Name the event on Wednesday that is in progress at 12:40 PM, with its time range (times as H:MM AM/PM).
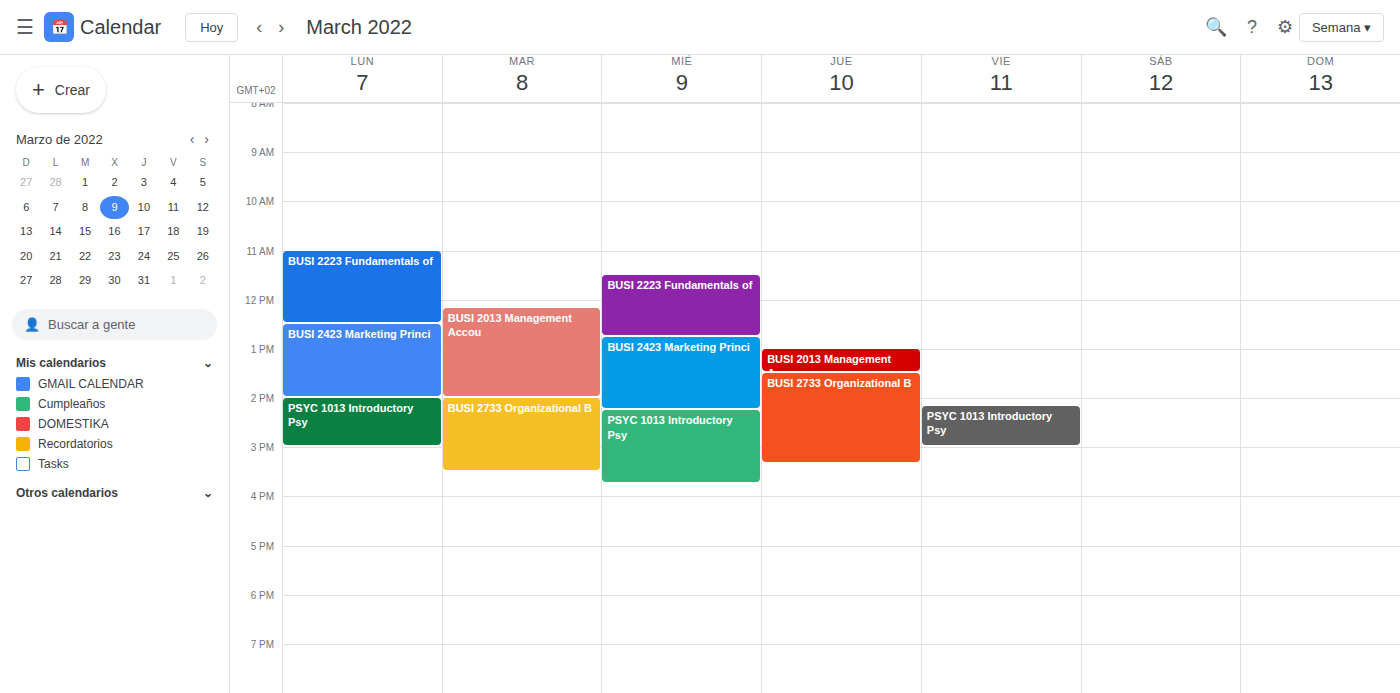
"BUSI 2223 Fundamentals of", 11:30 AM to 12:45 PM